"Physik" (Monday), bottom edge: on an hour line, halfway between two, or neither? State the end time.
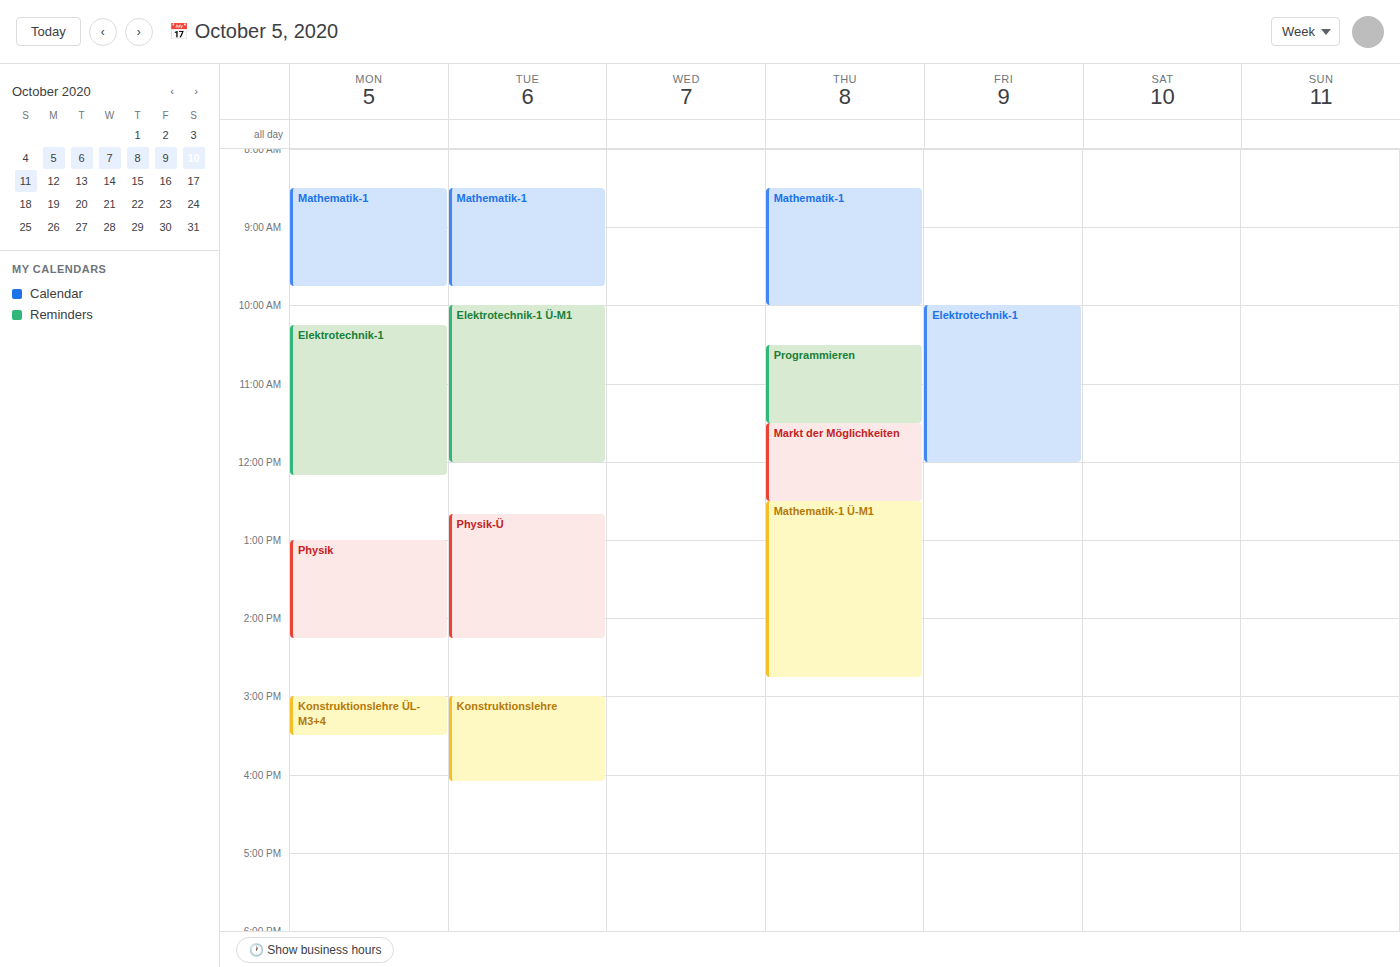
2:15 PM -- neither: a quarter of the way from the 2 PM line to the 3 PM line.